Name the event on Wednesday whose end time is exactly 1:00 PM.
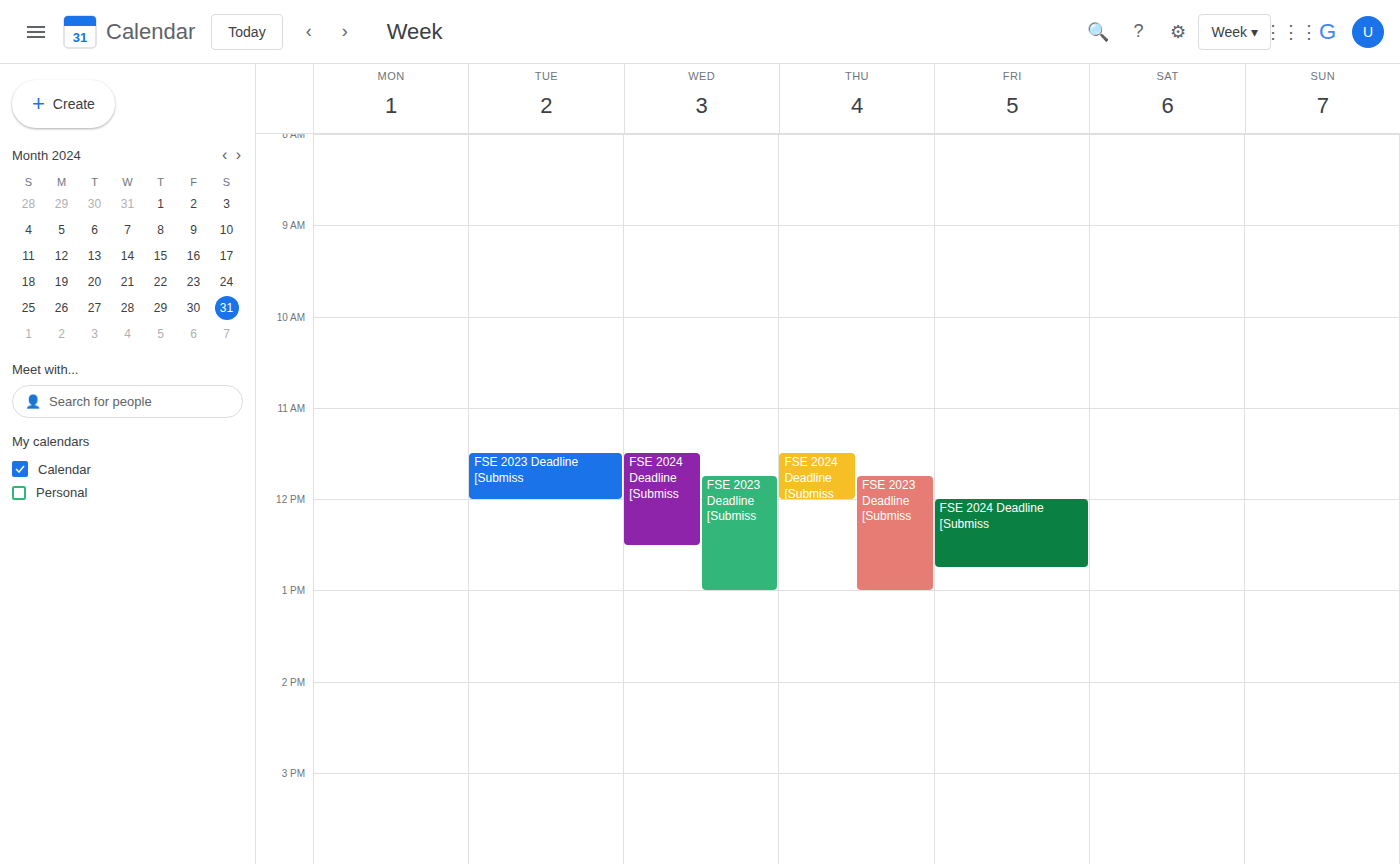
"FSE 2023 Deadline [Submiss"